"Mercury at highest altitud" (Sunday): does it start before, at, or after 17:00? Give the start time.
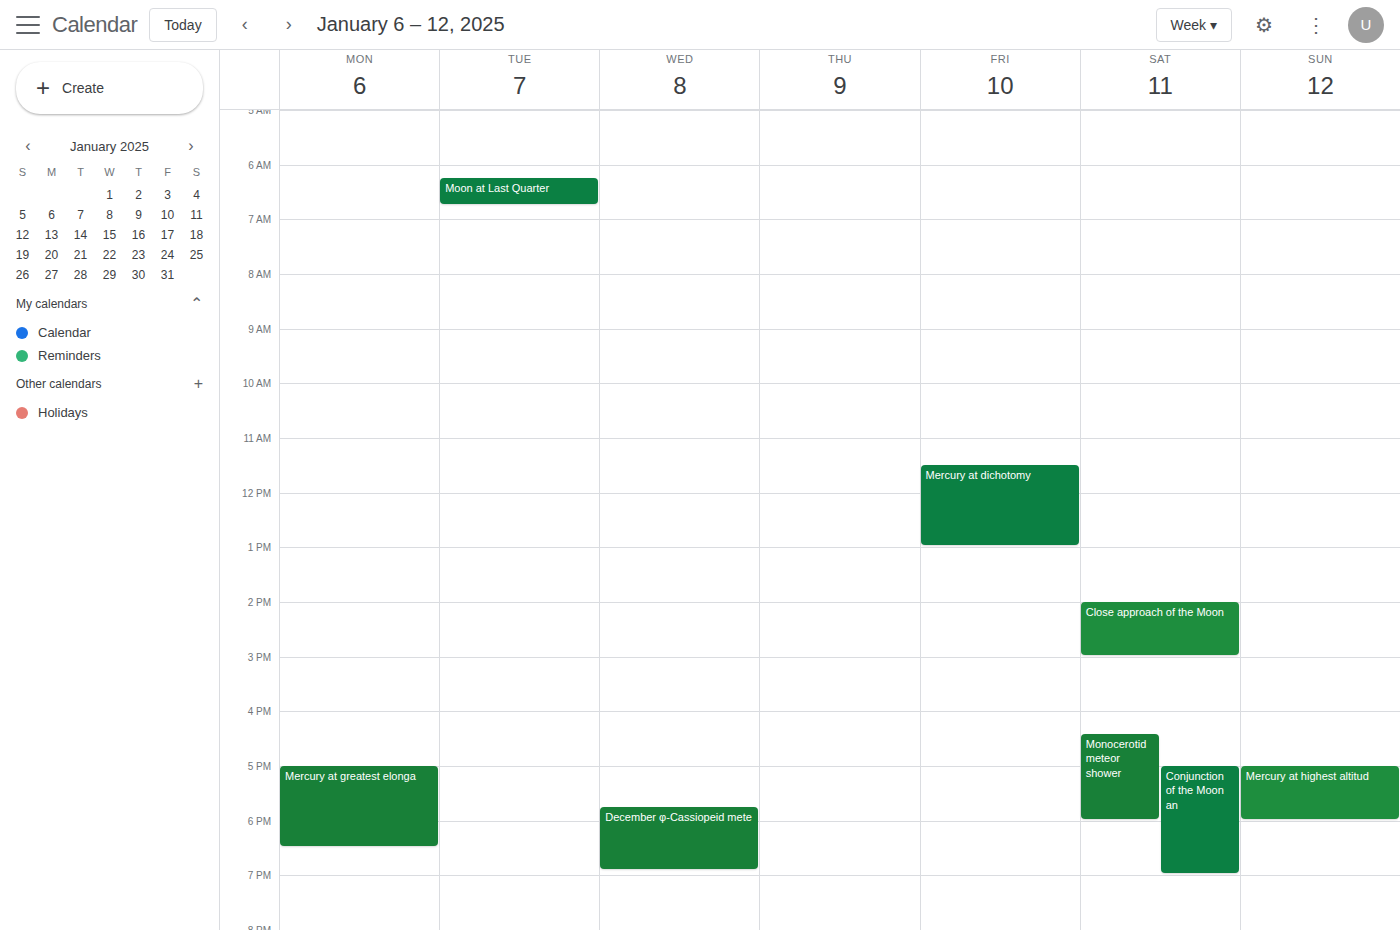
17:00 -- exactly at 17:00, on the 17:00 line.